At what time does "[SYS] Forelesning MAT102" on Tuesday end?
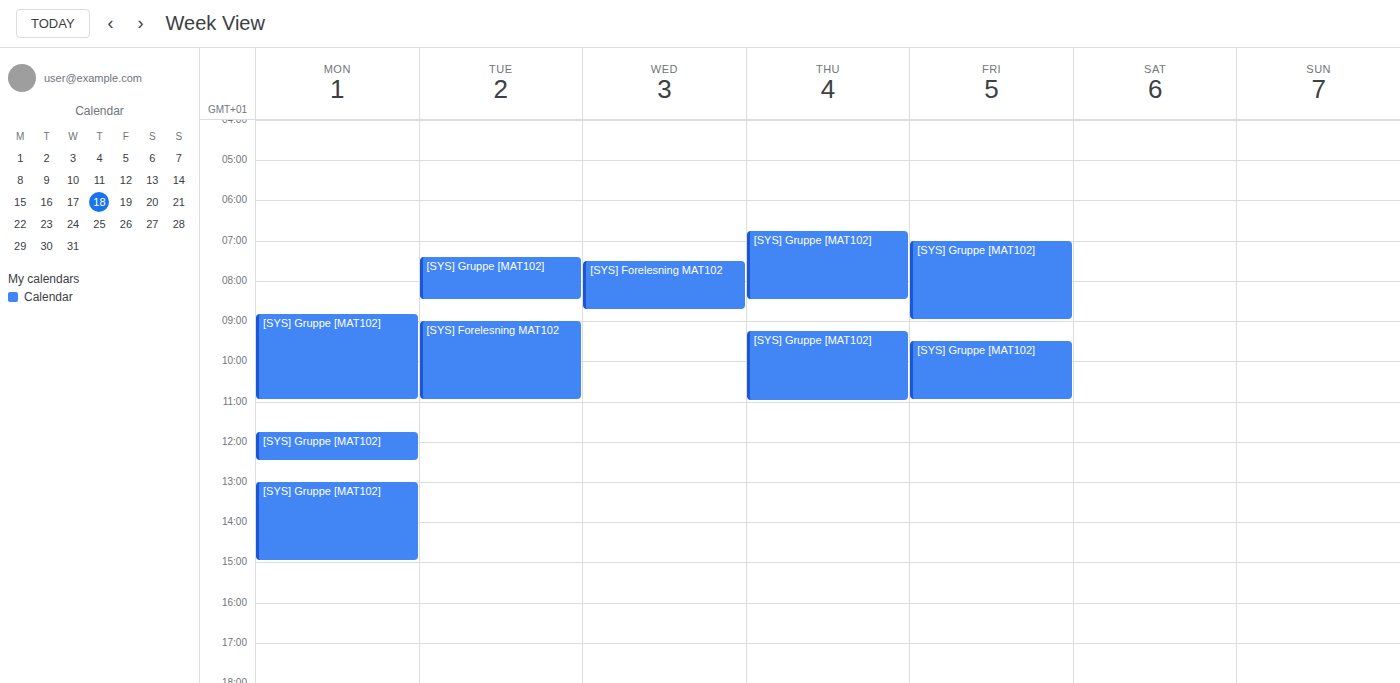
11:00